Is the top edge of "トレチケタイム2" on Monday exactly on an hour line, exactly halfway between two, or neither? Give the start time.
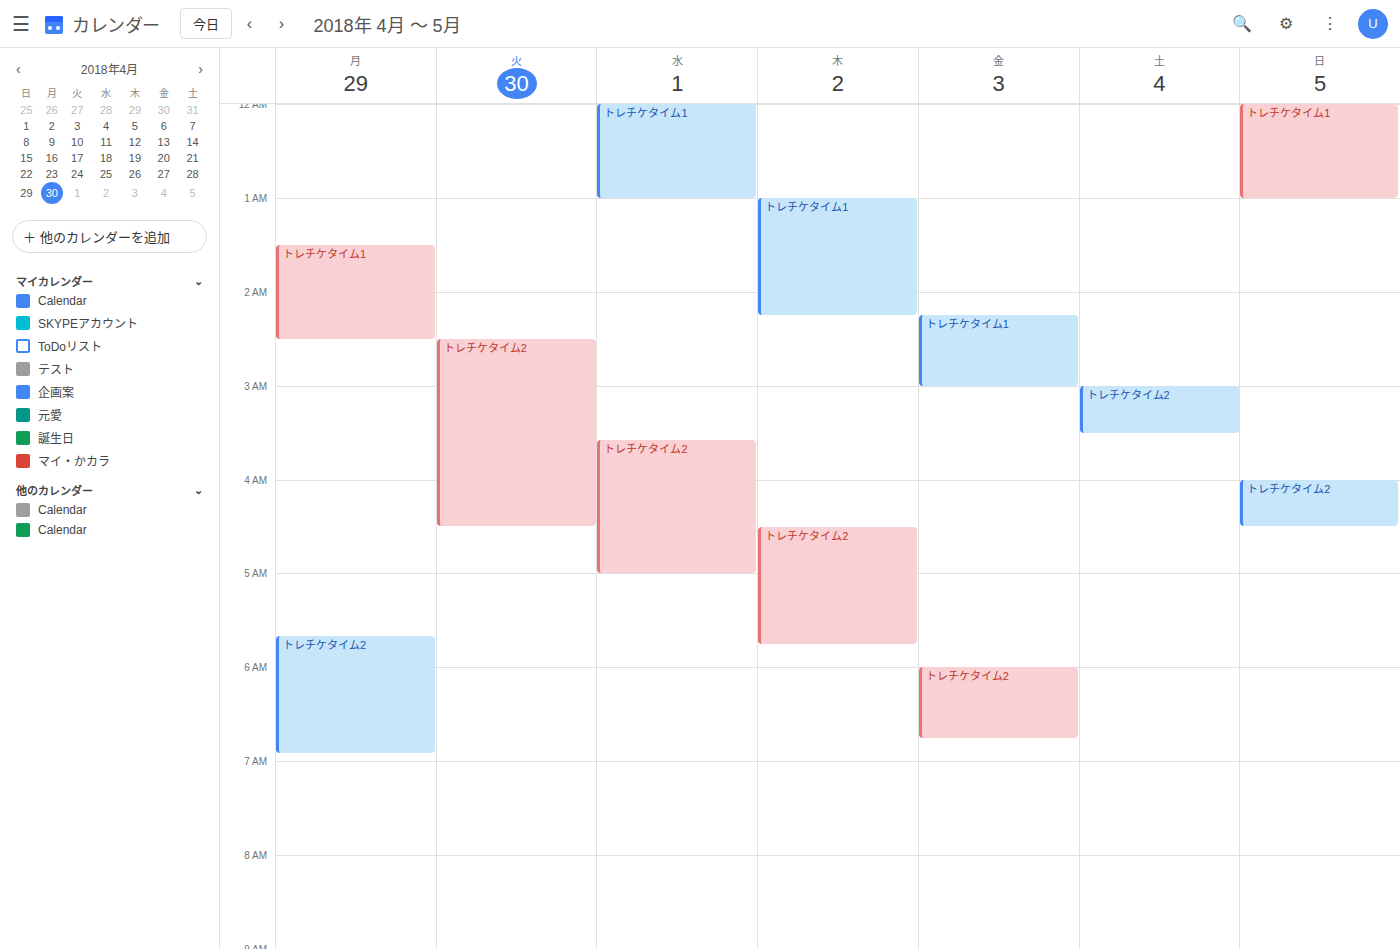
05:40 -- neither: 40 minutes below the 05:00 line and 20 minutes above the 06:00 line.